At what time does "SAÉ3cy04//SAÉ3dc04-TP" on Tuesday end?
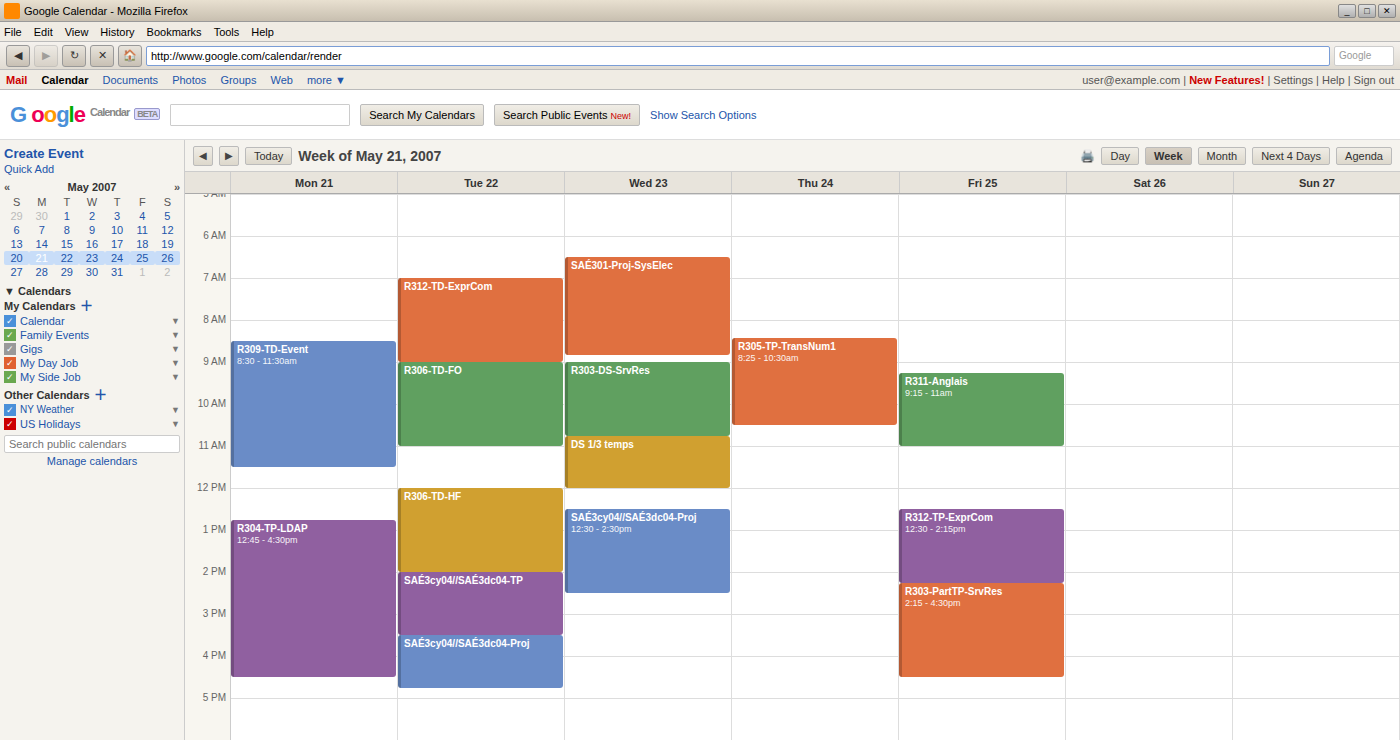
3:30 PM